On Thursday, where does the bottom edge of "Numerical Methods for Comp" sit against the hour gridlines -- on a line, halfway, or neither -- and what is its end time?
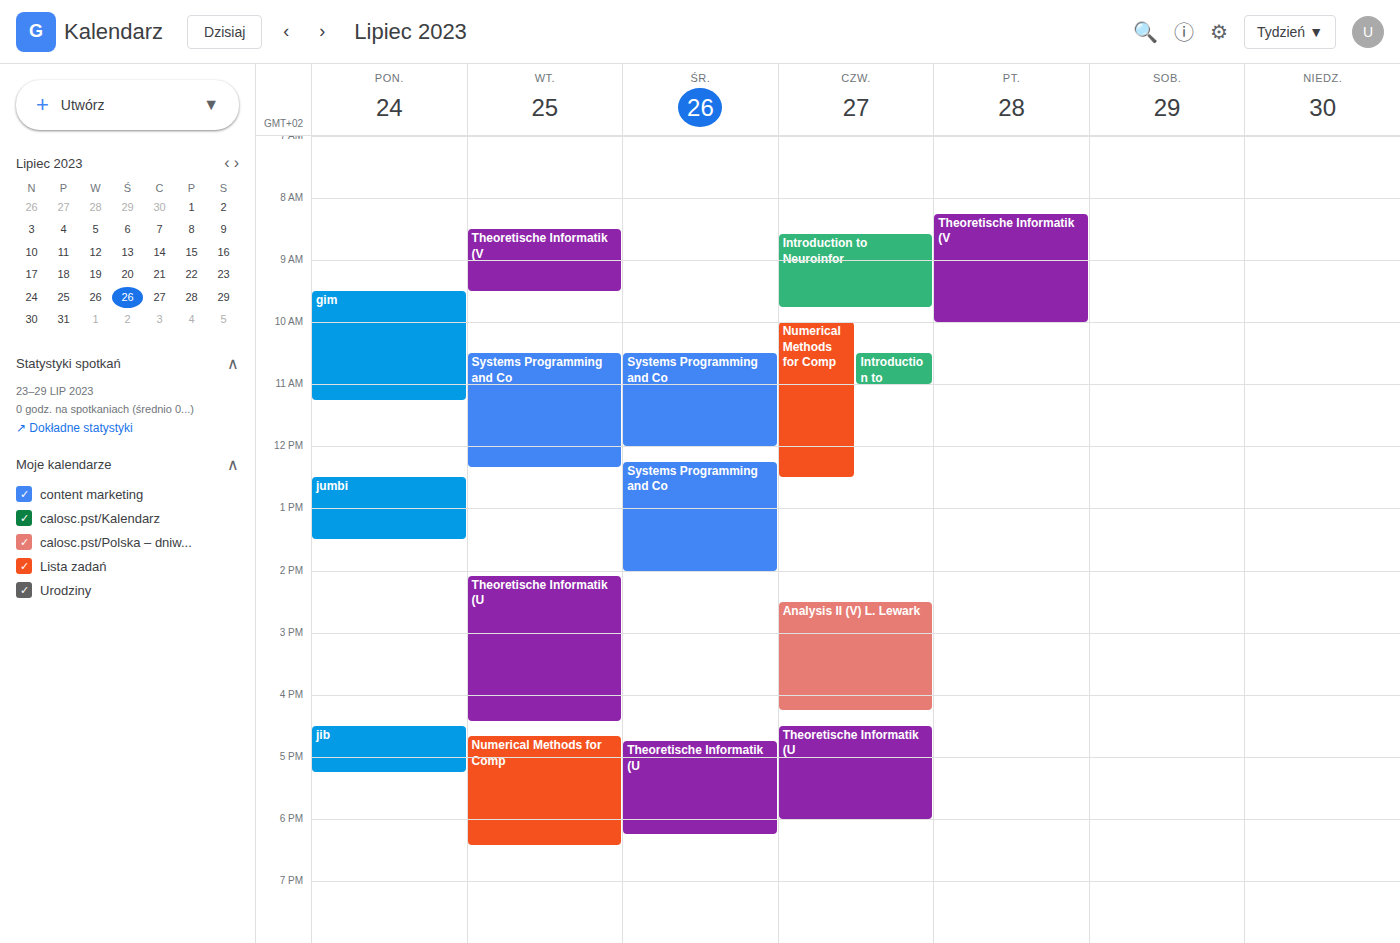
12:30 PM -- halfway between the 12 PM and 1 PM lines.